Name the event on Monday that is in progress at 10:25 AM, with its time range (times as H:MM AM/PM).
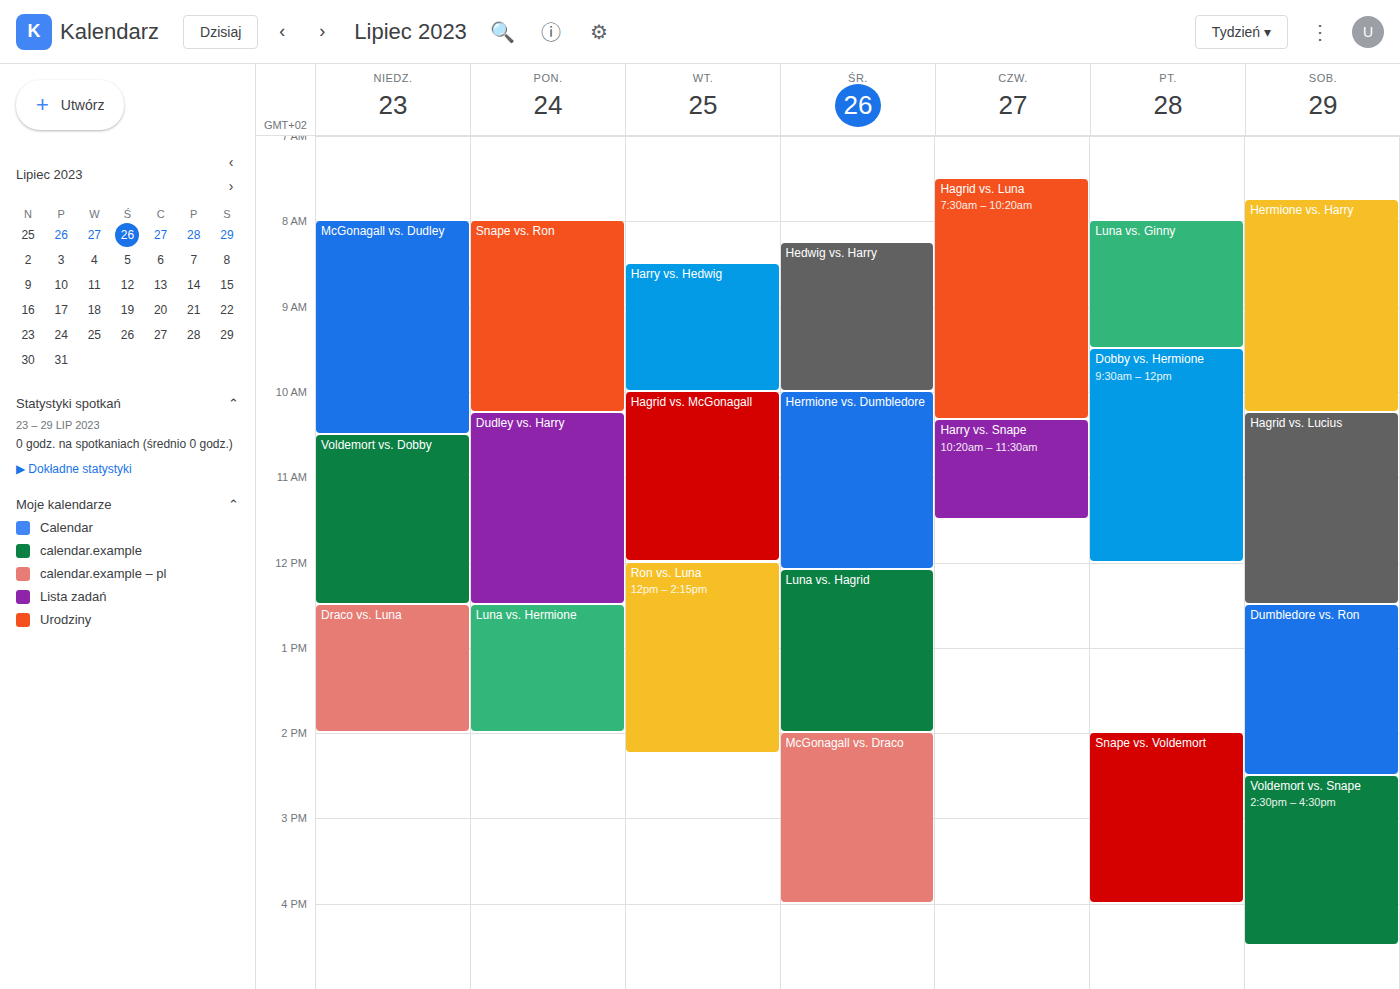
"Dudley vs. Harry", 10:15 AM to 12:30 PM